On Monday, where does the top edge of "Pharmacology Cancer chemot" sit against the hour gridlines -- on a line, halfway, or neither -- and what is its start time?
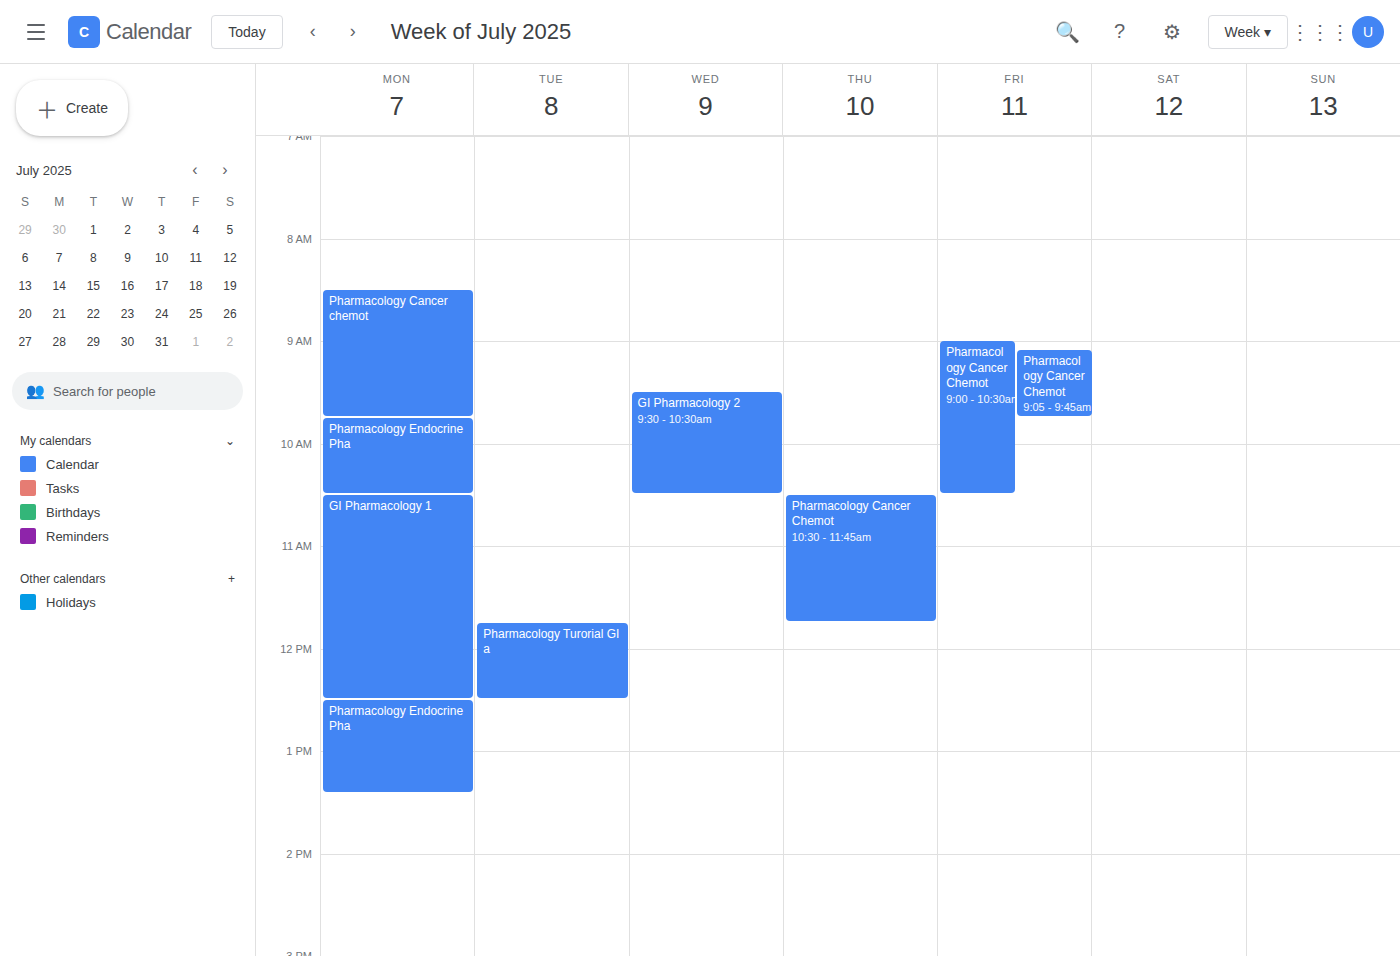
8:30 AM -- halfway between the 8 AM and 9 AM lines.